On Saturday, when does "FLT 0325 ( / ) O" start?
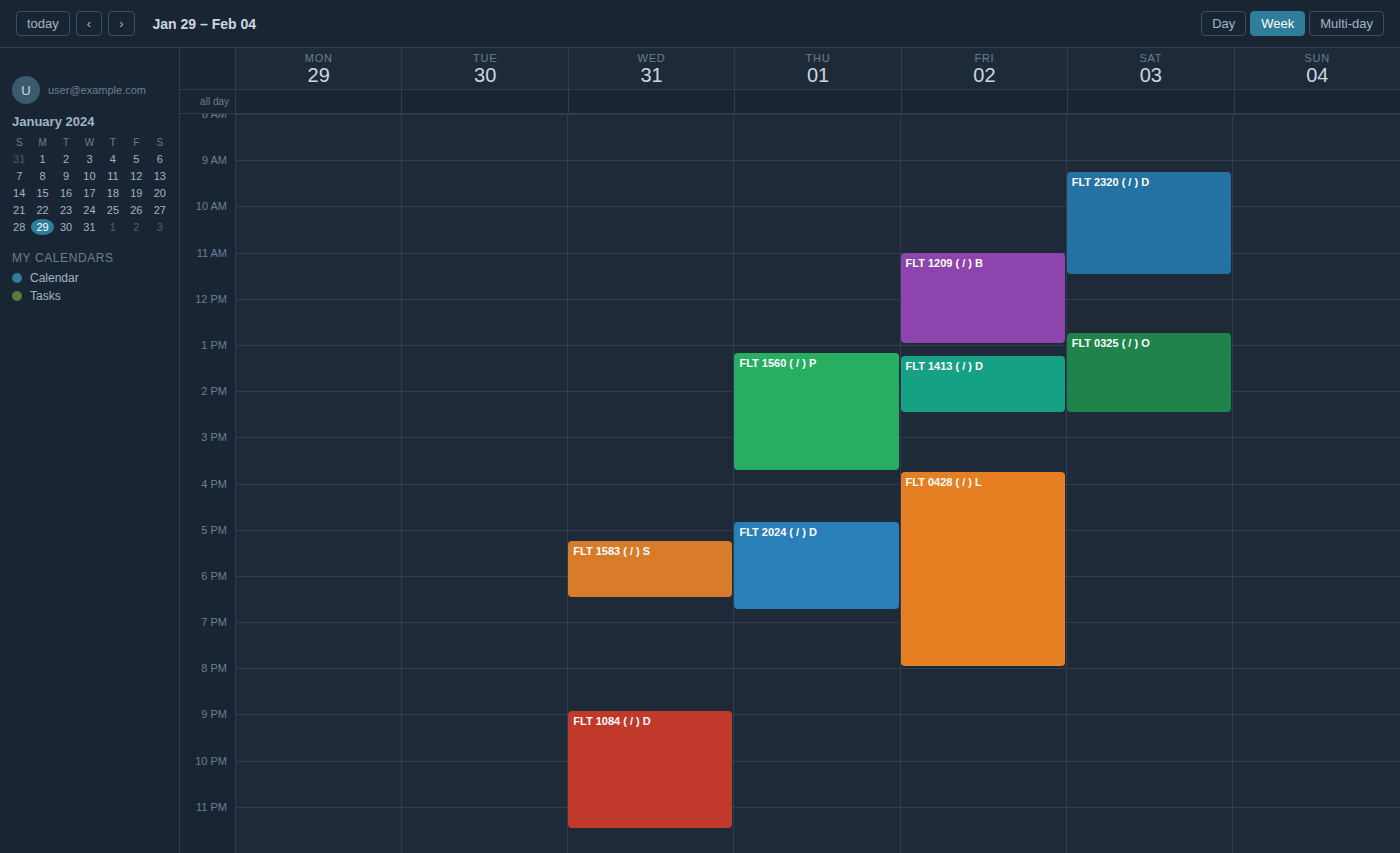
12:45